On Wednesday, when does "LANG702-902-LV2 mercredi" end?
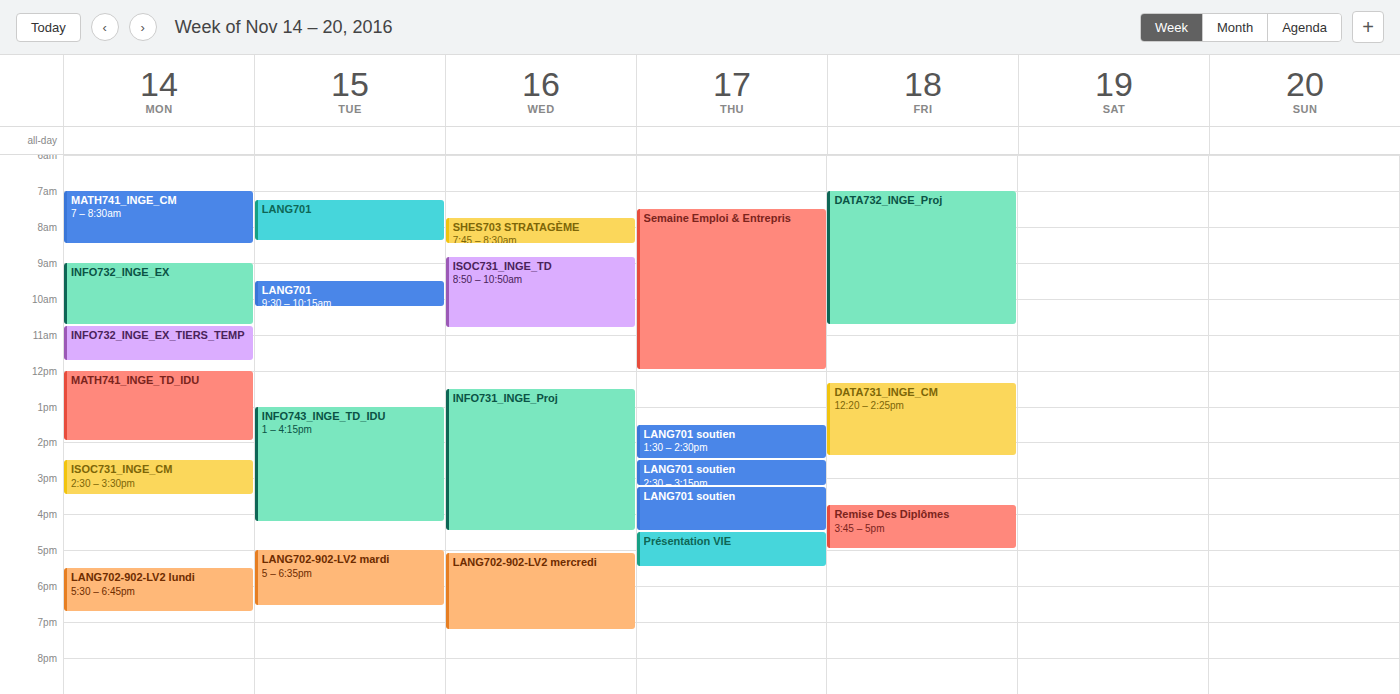
19:15